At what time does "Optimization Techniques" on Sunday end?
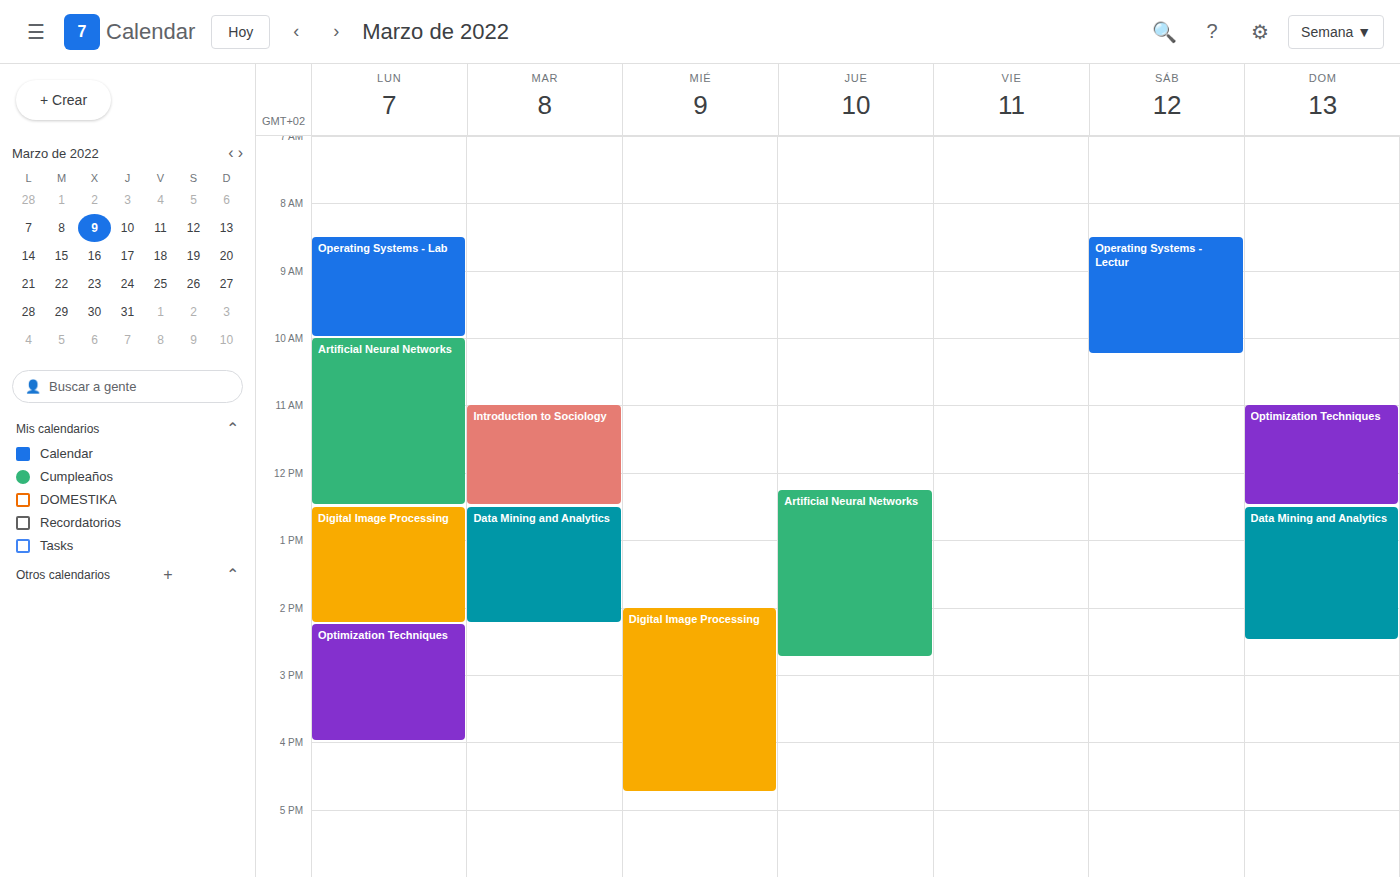
12:30 PM